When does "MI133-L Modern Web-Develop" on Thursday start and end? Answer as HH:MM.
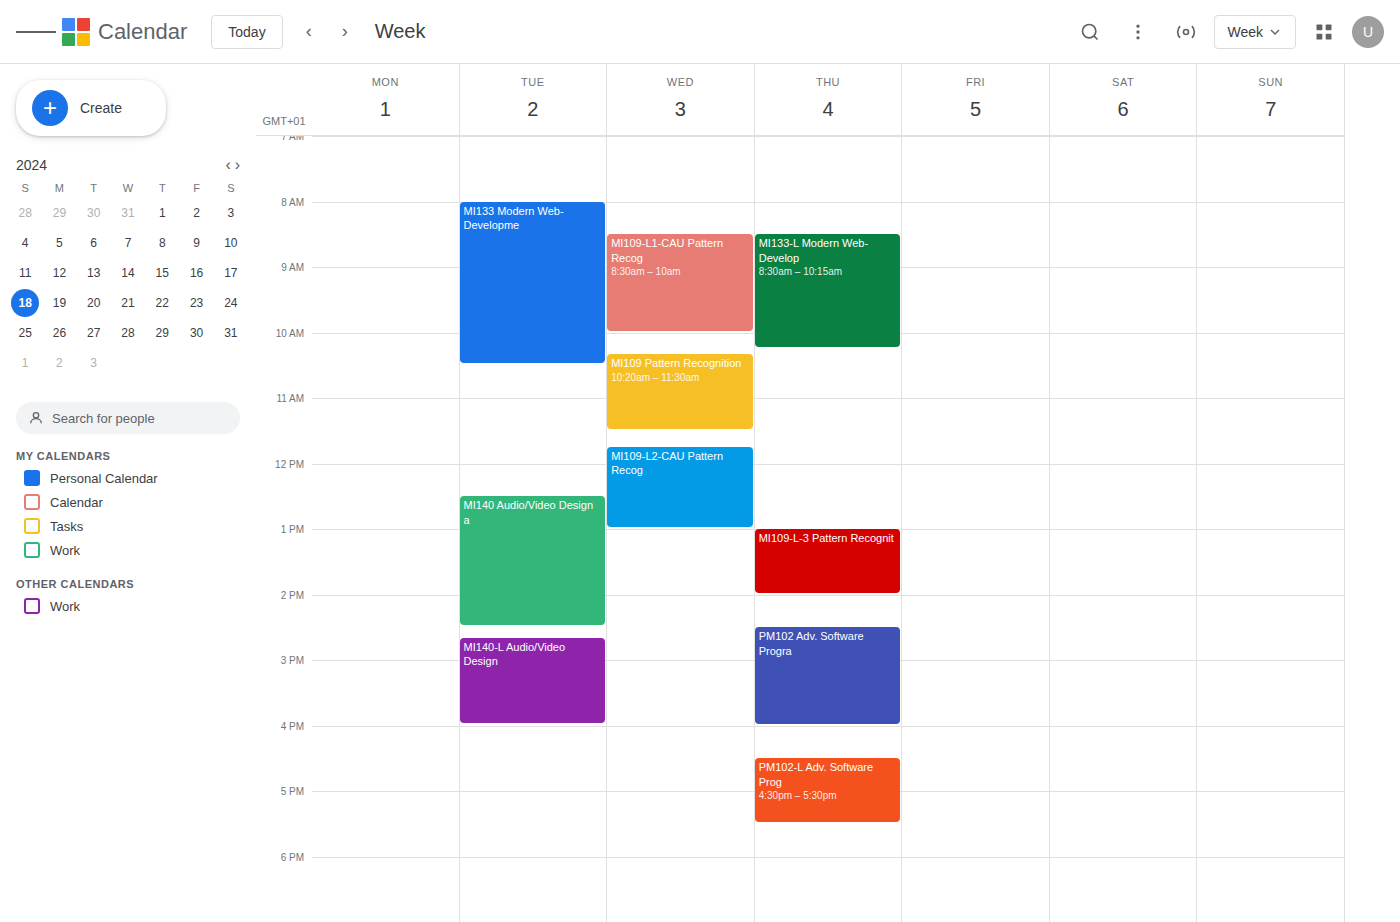
08:30 to 10:15